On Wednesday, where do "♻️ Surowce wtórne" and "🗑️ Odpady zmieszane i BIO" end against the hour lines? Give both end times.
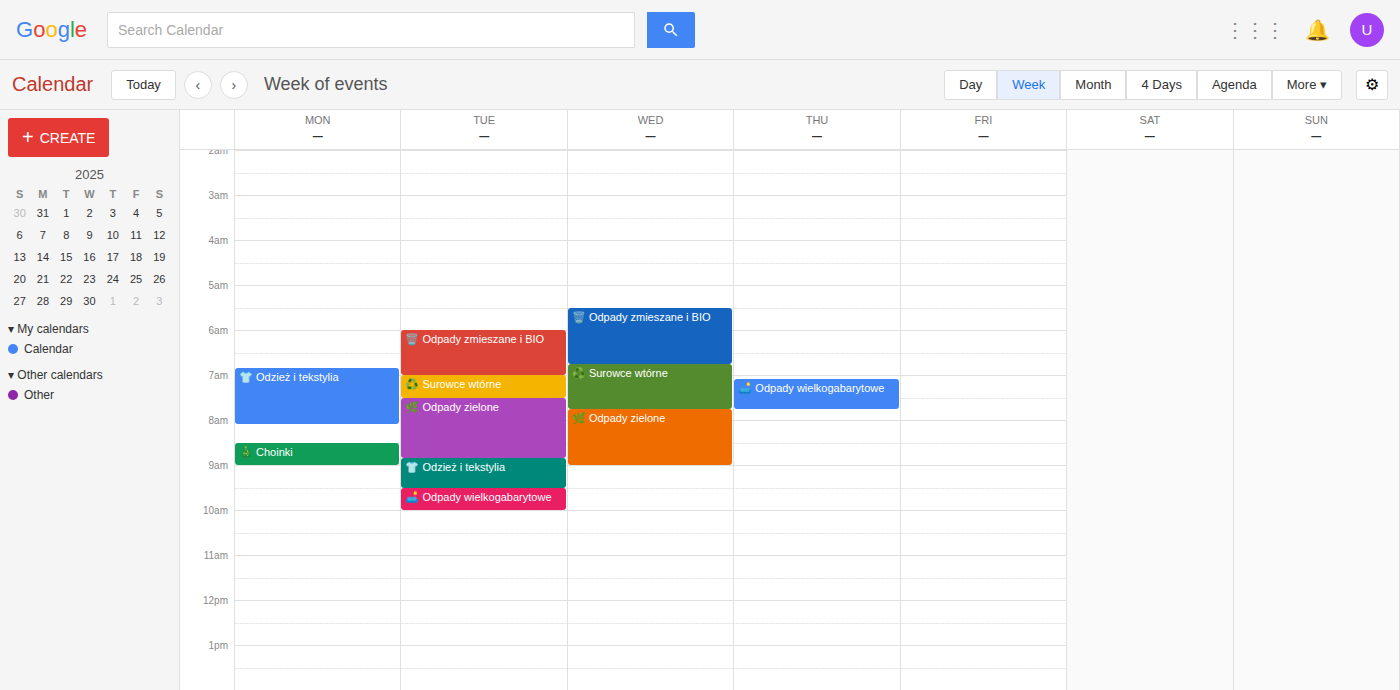
"♻️ Surowce wtórne": 7:45 AM, neither: three quarters of the way from the 7 AM line to the 8 AM line. "🗑️ Odpady zmieszane i BIO": 6:45 AM, neither: three quarters of the way from the 6 AM line to the 7 AM line.